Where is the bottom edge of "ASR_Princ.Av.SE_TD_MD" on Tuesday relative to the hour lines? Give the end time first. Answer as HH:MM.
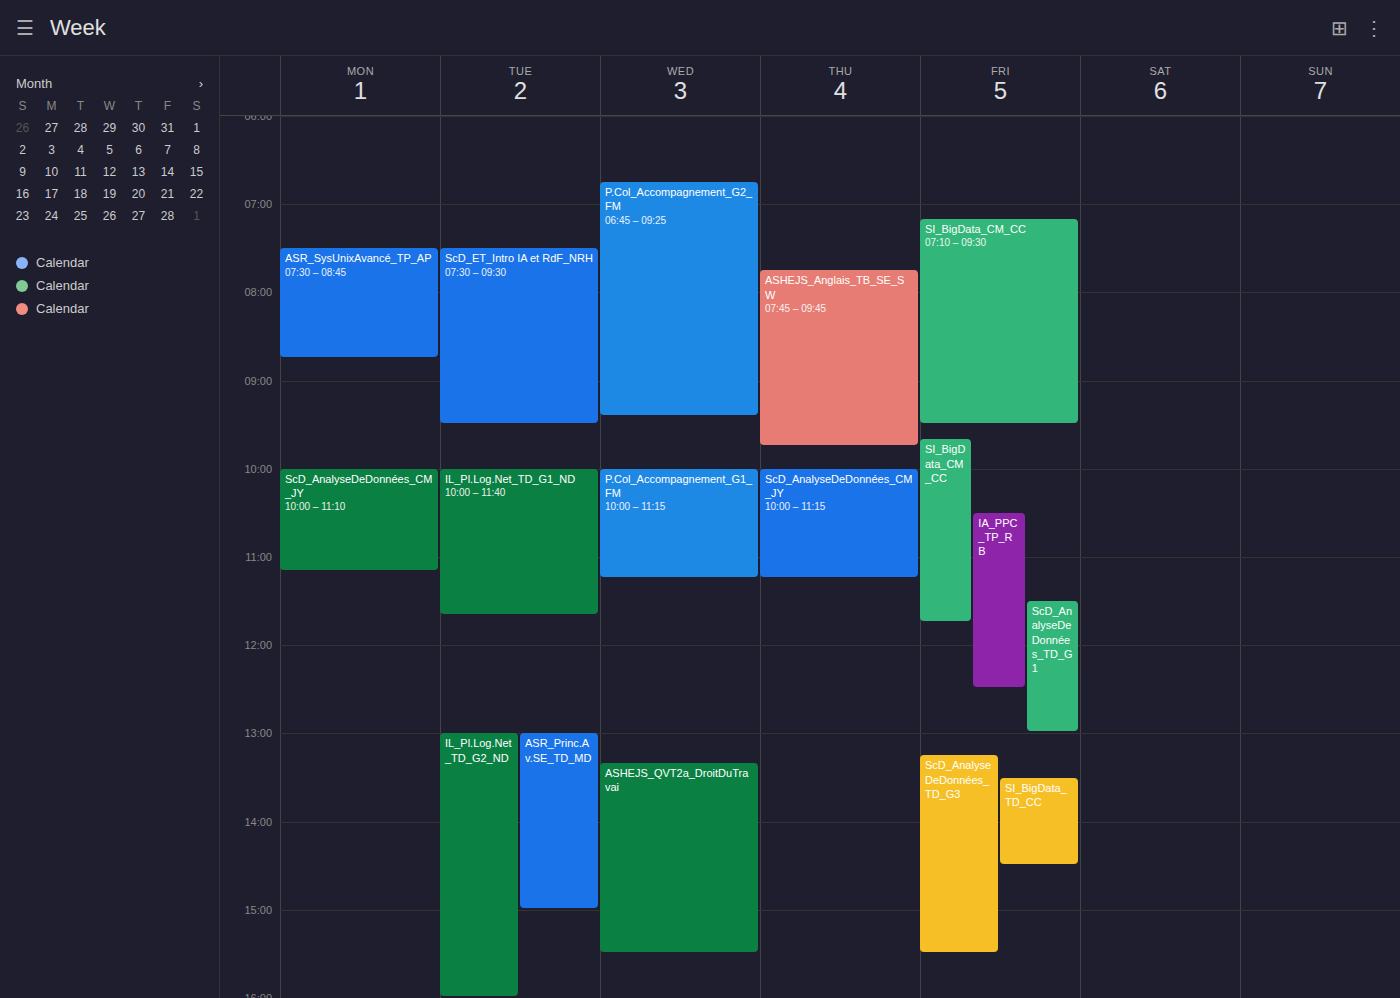
15:00 -- exactly on the 15:00 line.